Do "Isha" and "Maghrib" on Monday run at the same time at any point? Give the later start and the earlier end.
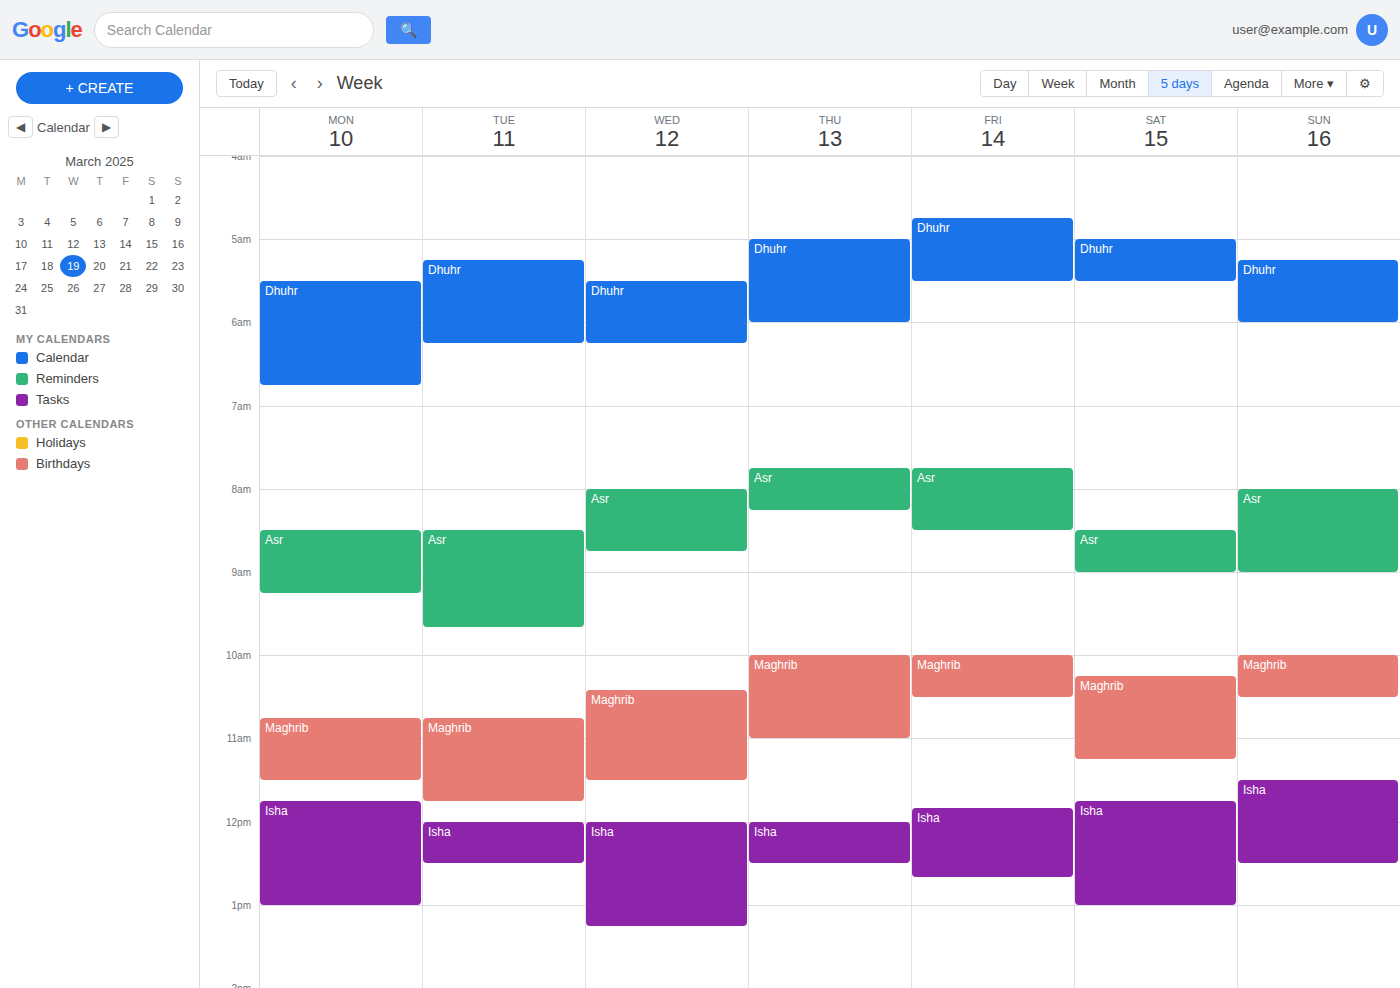
"Maghrib" ends at 11:30 AM and "Isha" starts at 11:45 AM -- no overlap.